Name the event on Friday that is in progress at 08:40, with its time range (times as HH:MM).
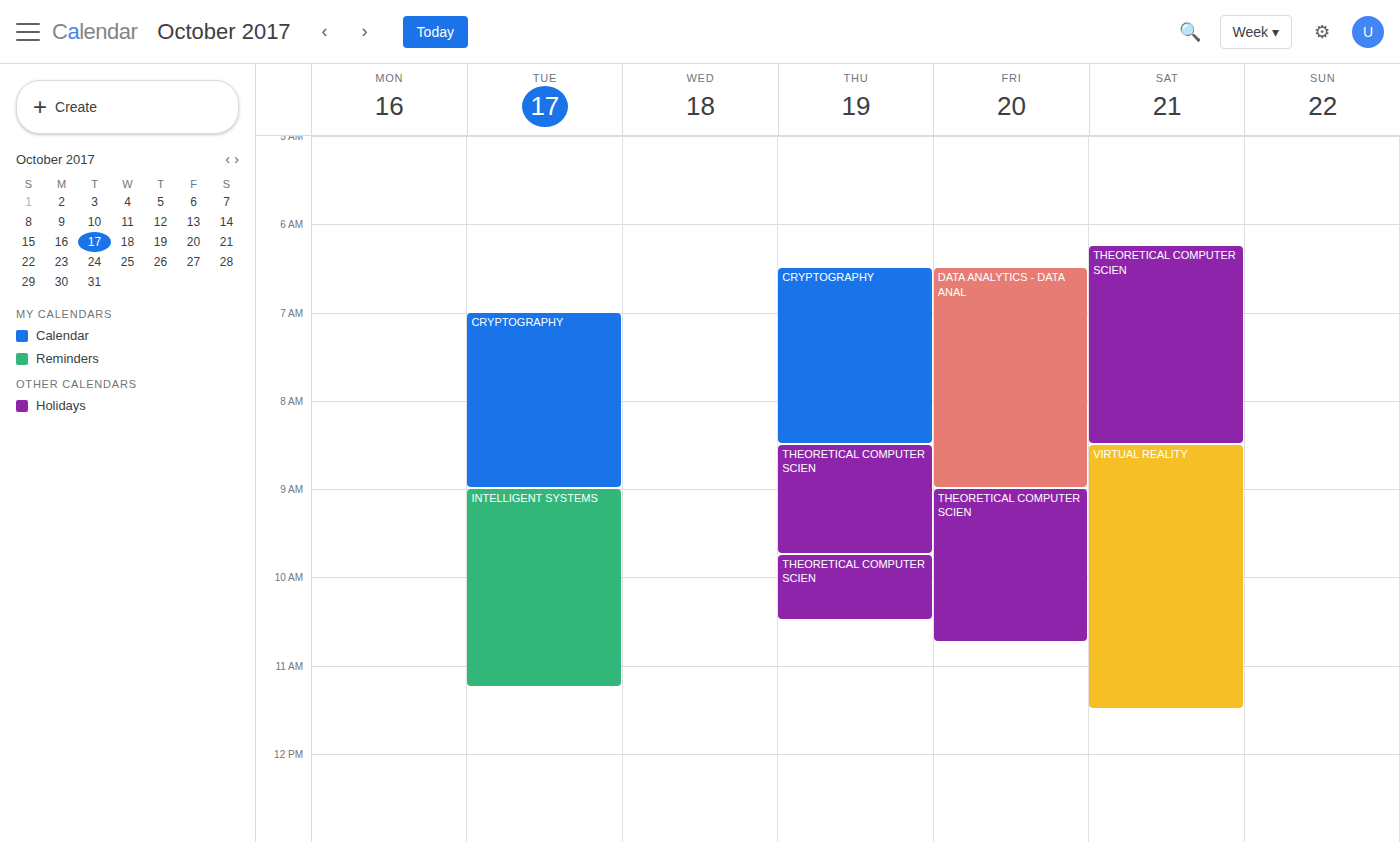
"DATA ANALYTICS - DATA ANAL", 06:30 to 09:00